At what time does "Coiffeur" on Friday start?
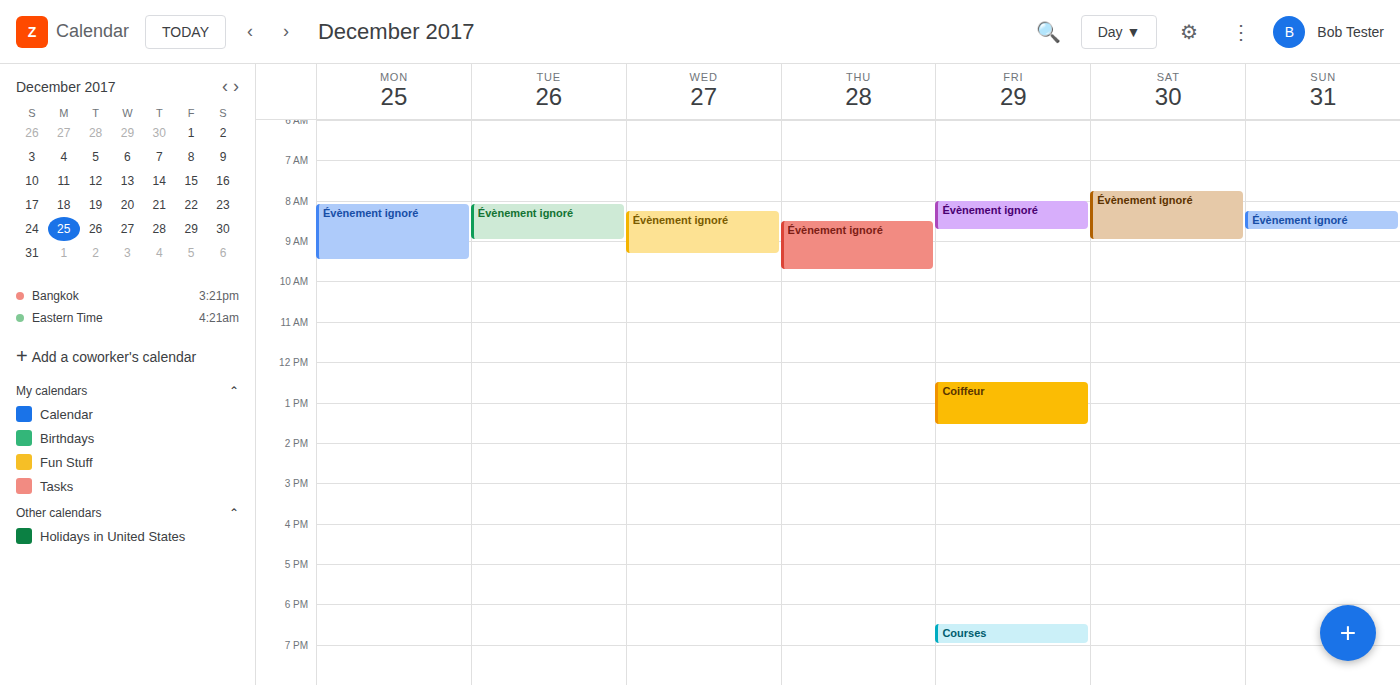
12:30 PM